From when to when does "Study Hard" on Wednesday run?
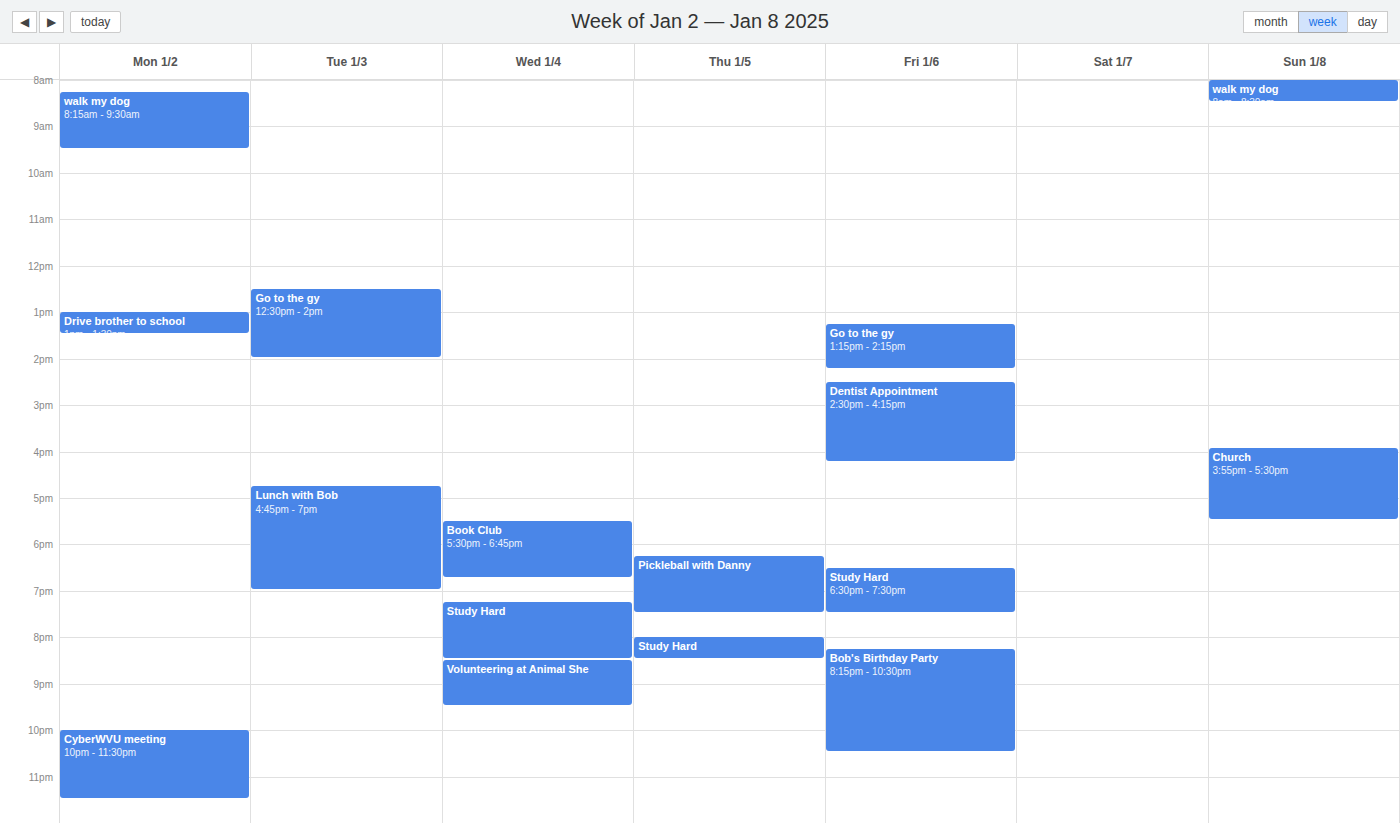
7:15 PM to 8:30 PM